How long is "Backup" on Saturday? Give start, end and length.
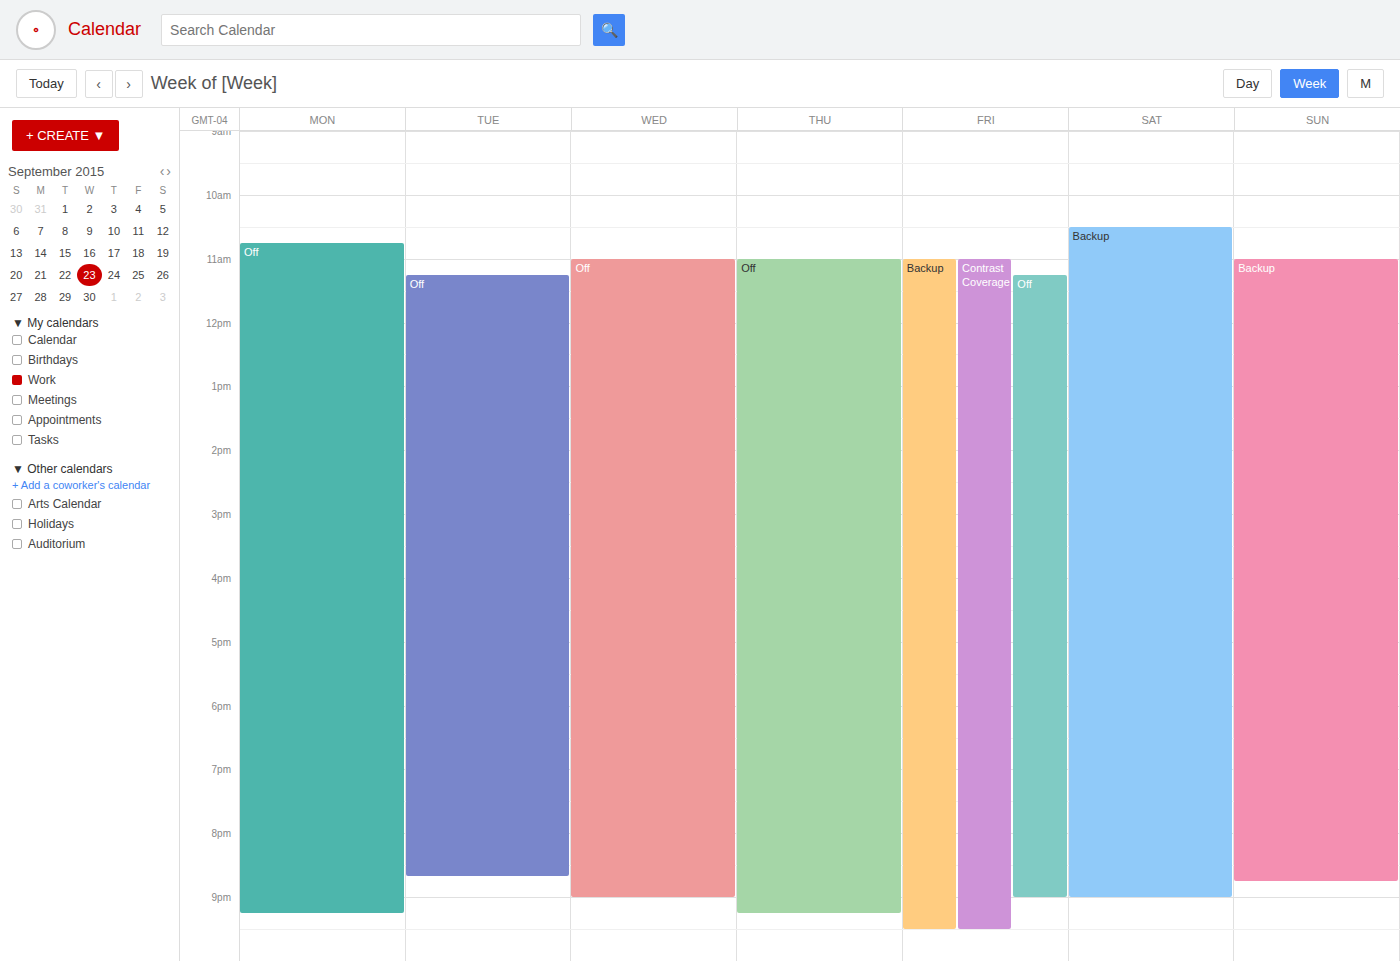
10:30 AM to 9:00 PM, 10 hours 30 minutes